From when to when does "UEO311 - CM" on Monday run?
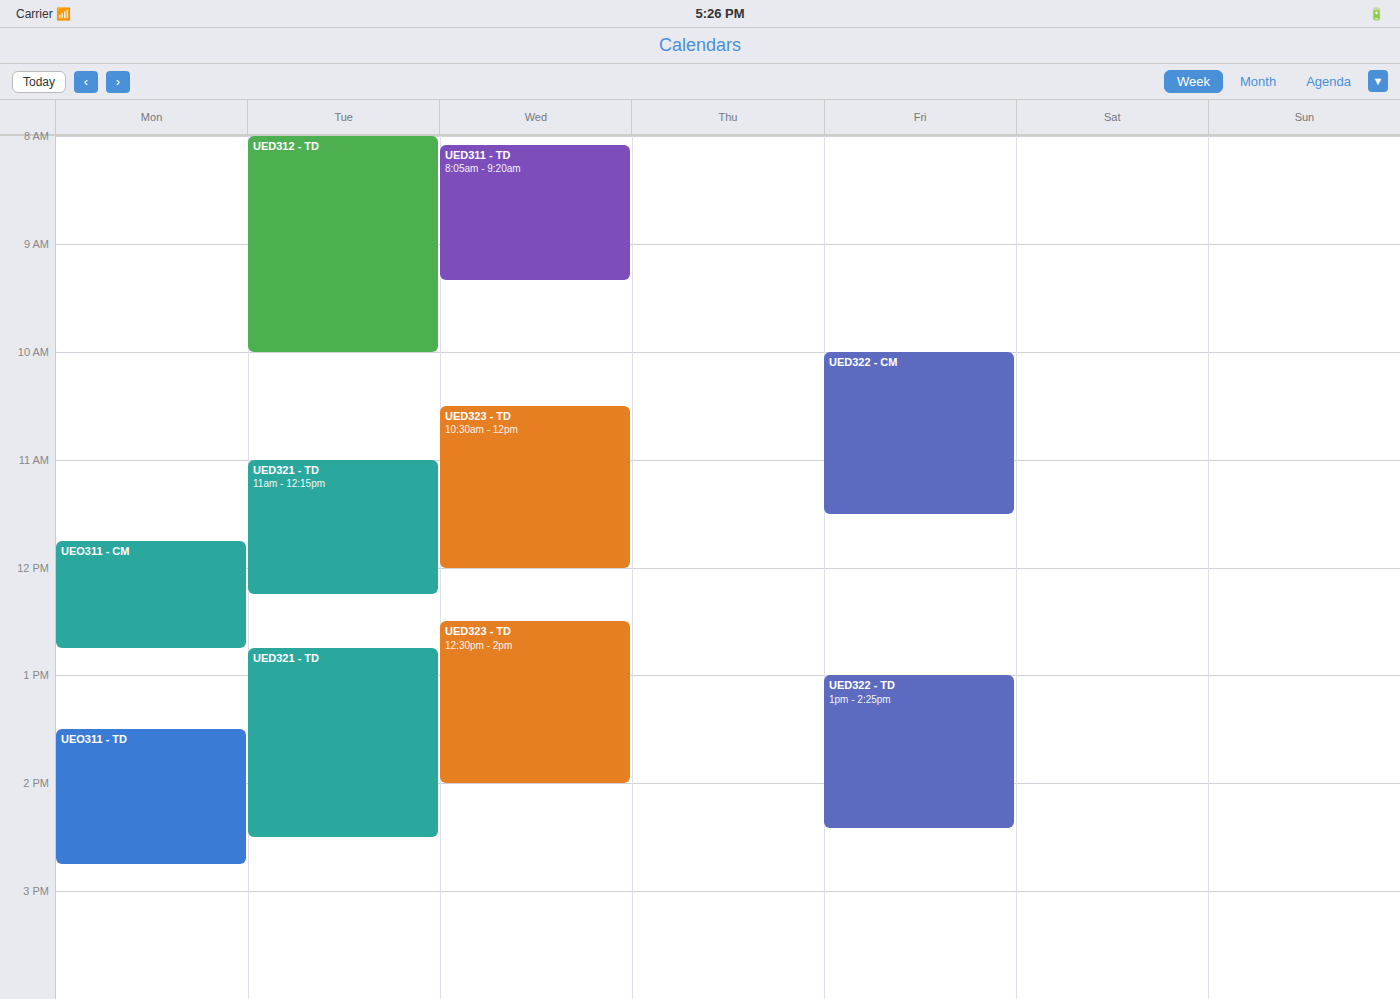
11:45 AM to 12:45 PM